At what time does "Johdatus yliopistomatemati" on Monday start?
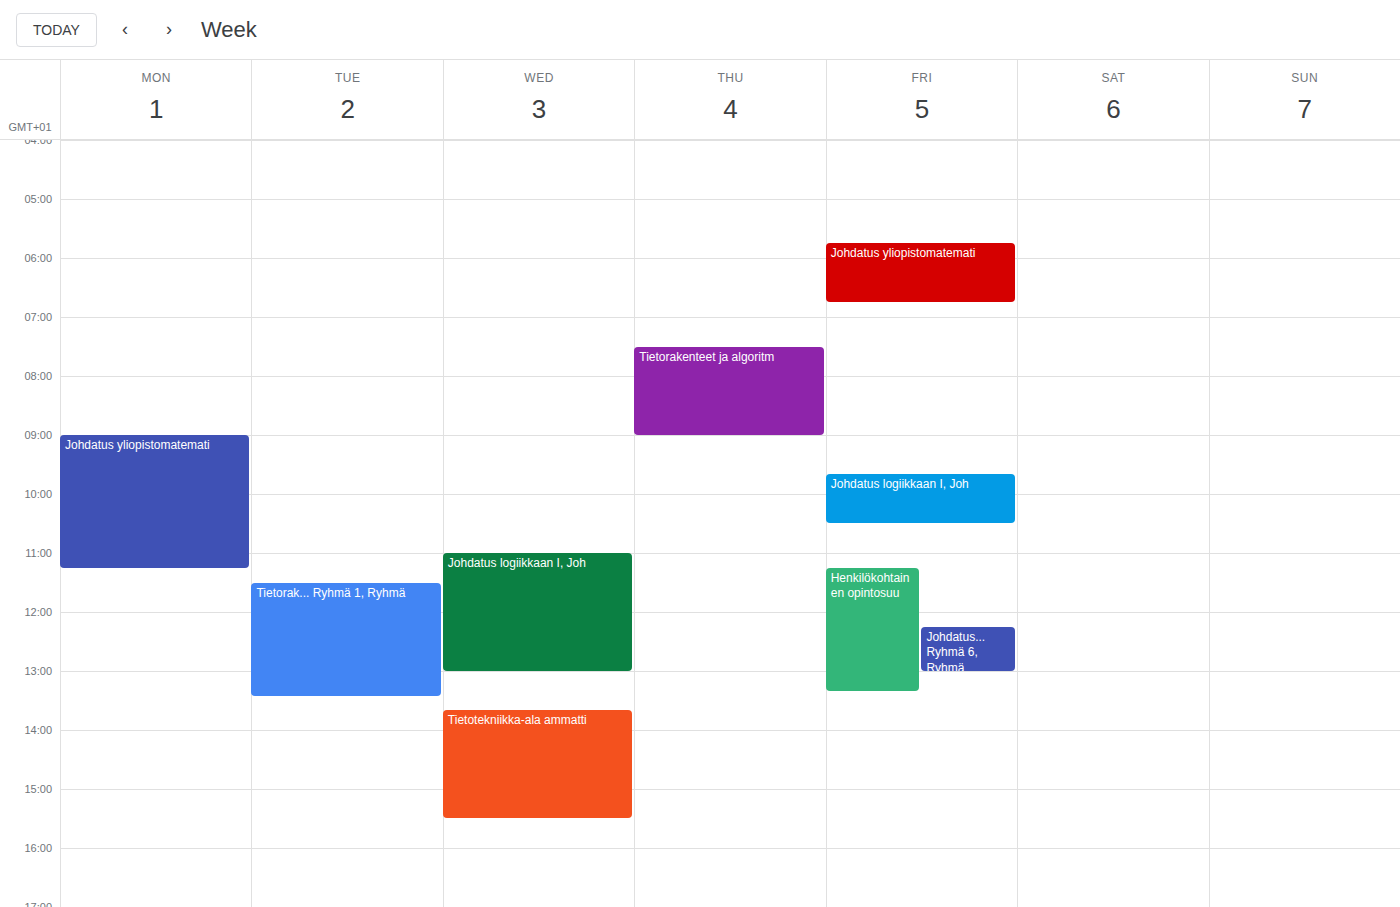
9:00 AM